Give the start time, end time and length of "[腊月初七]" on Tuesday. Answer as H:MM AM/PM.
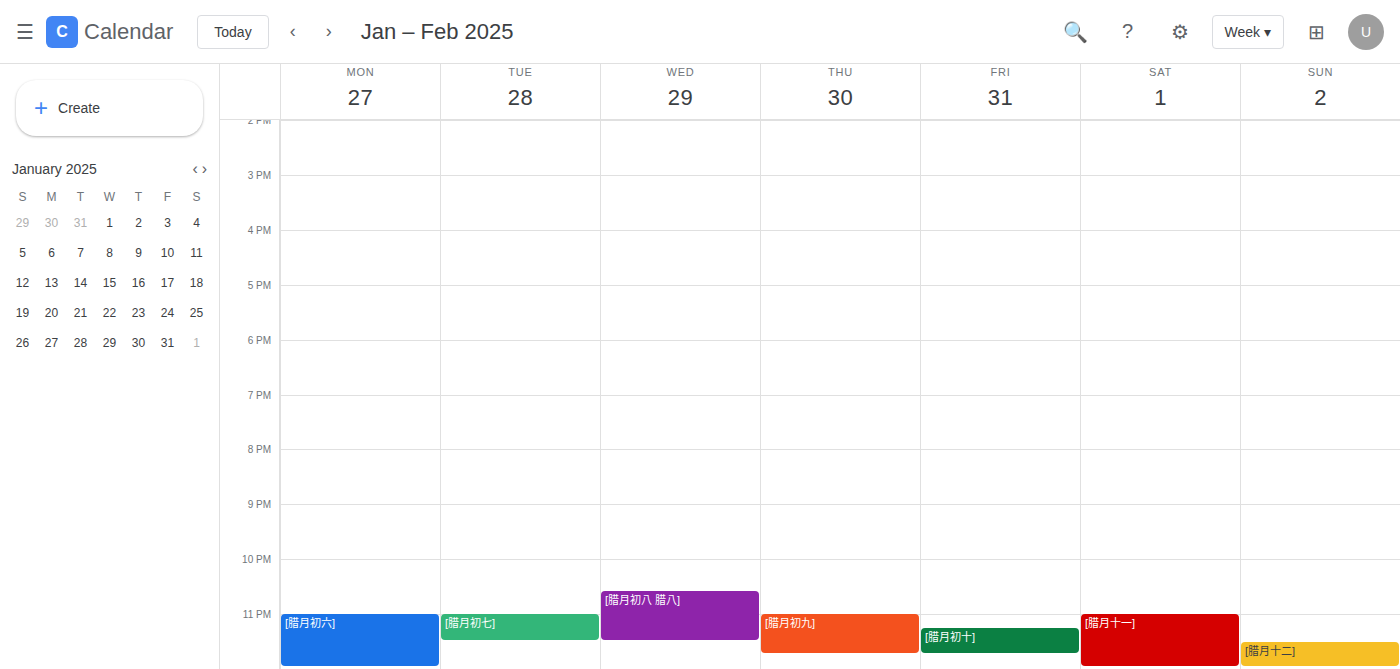
11:00 PM to 11:30 PM, 30 minutes